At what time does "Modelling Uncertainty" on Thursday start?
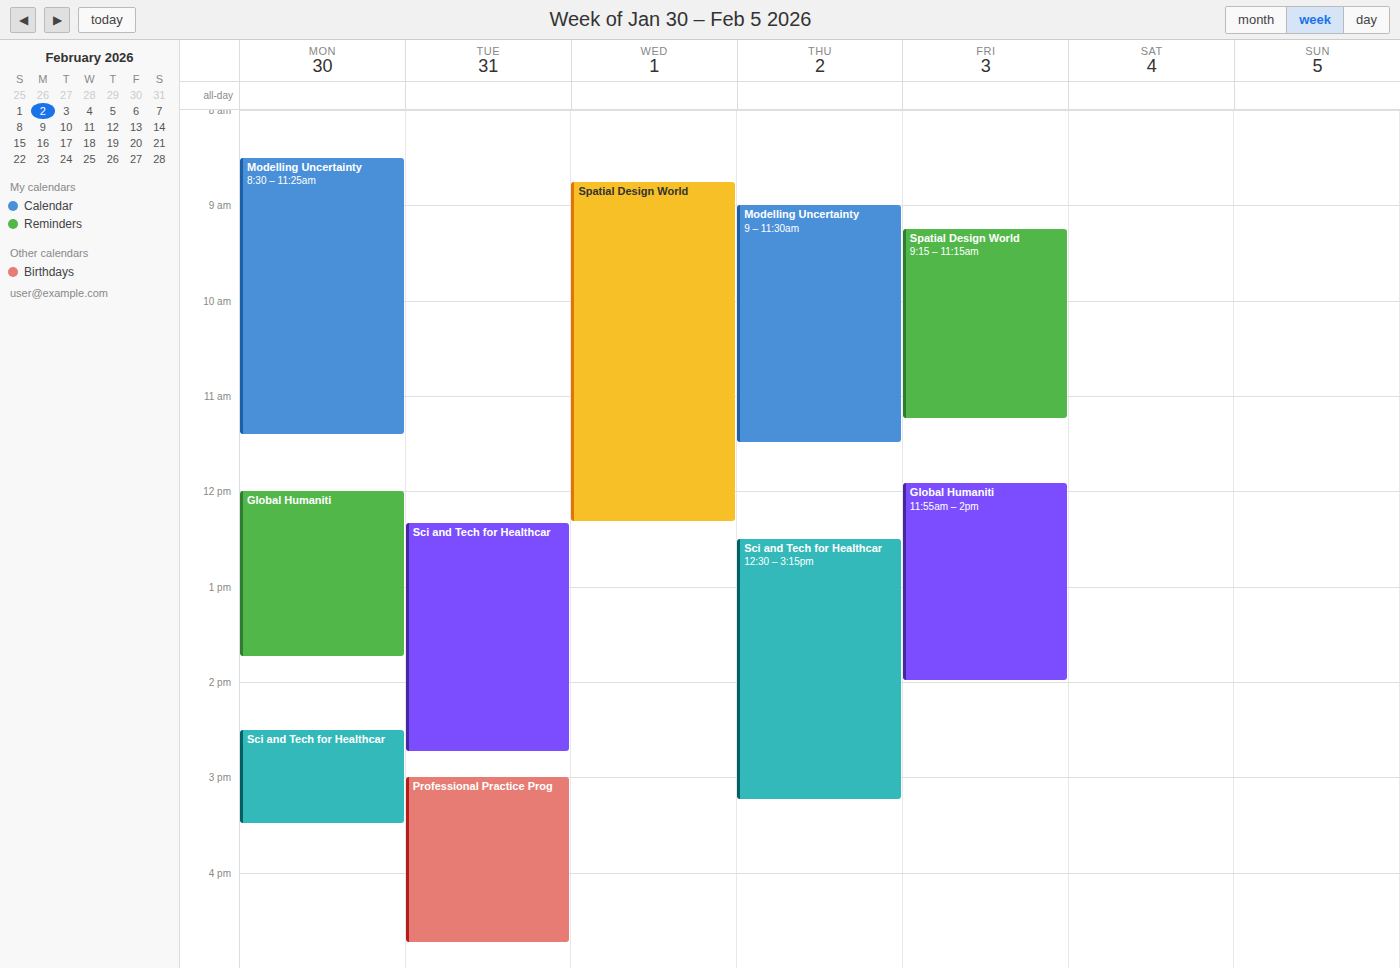
09:00